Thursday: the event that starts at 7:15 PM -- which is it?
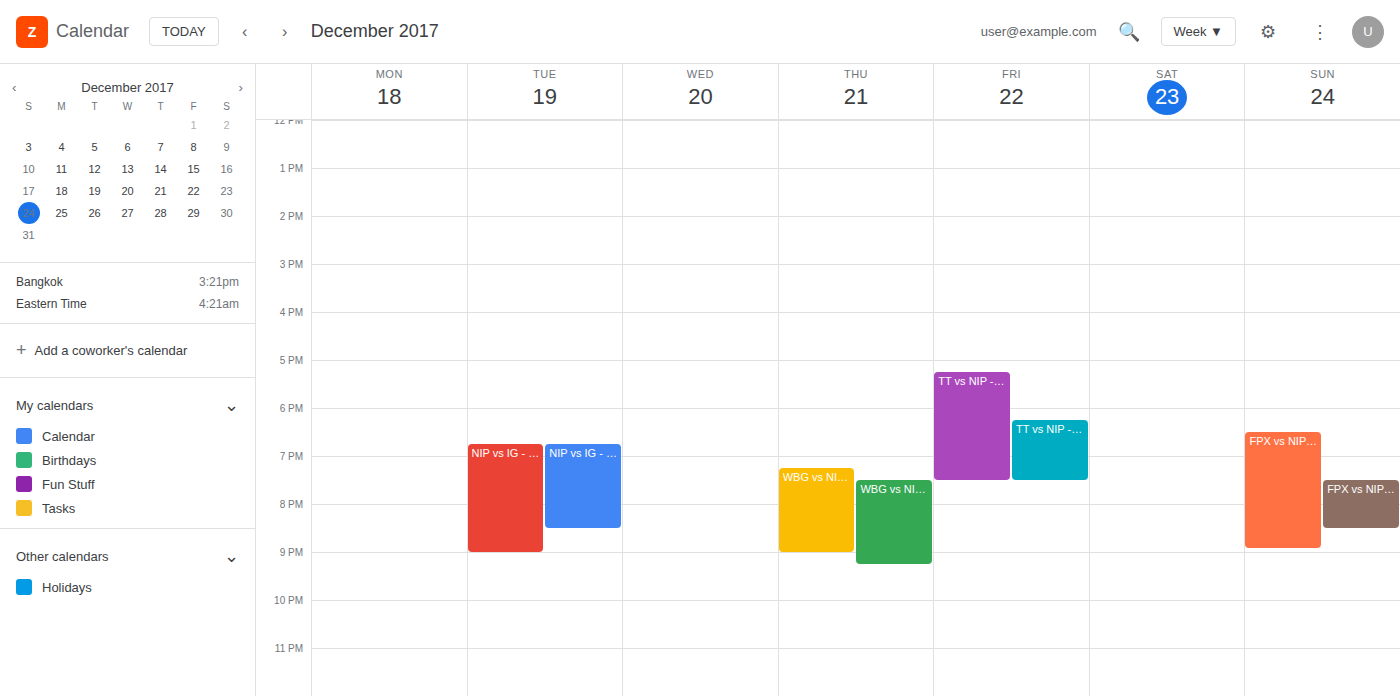
"WBG vs NIP - 2 : 1"